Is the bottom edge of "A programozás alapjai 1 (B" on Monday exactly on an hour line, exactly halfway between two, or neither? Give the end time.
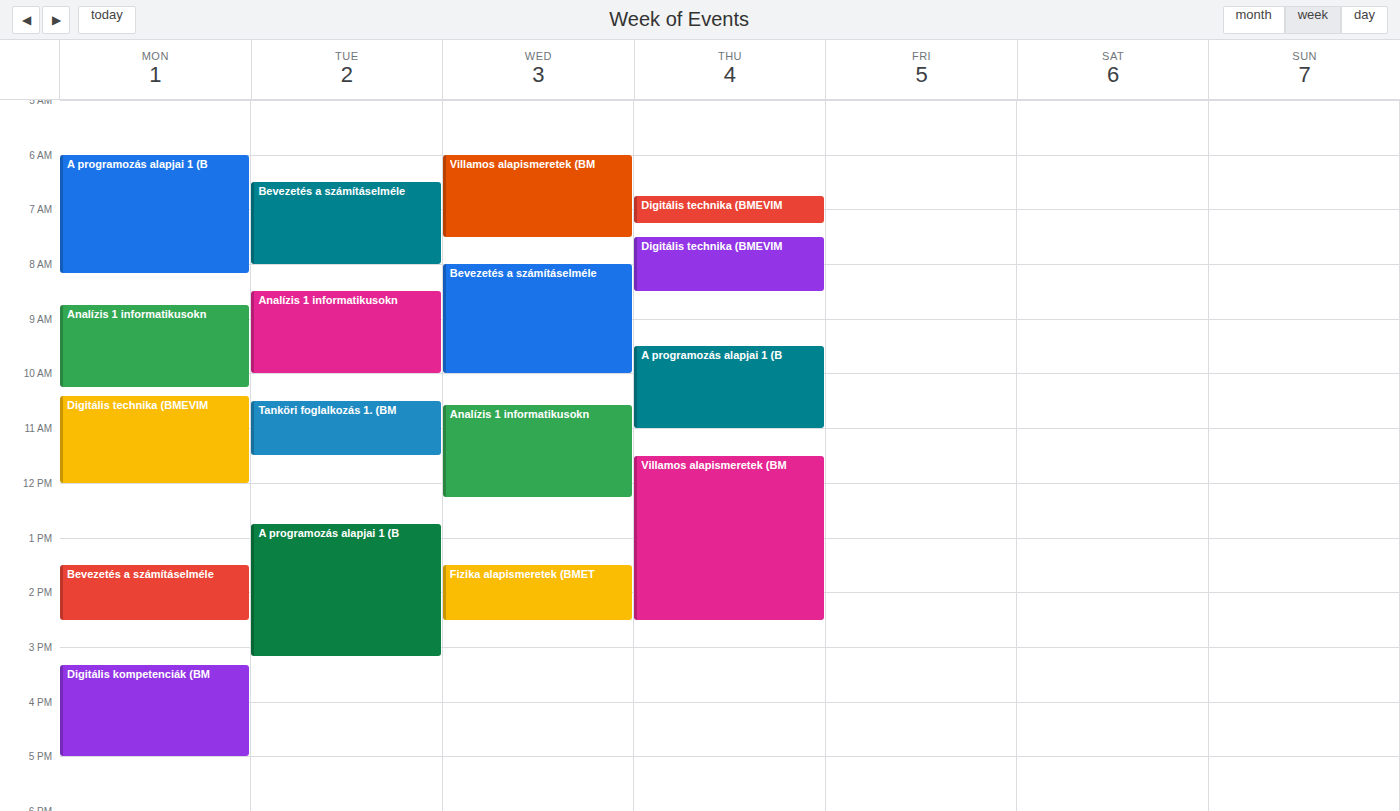
8:10 AM -- neither: 10 minutes below the 8 AM line and 50 minutes above the 9 AM line.